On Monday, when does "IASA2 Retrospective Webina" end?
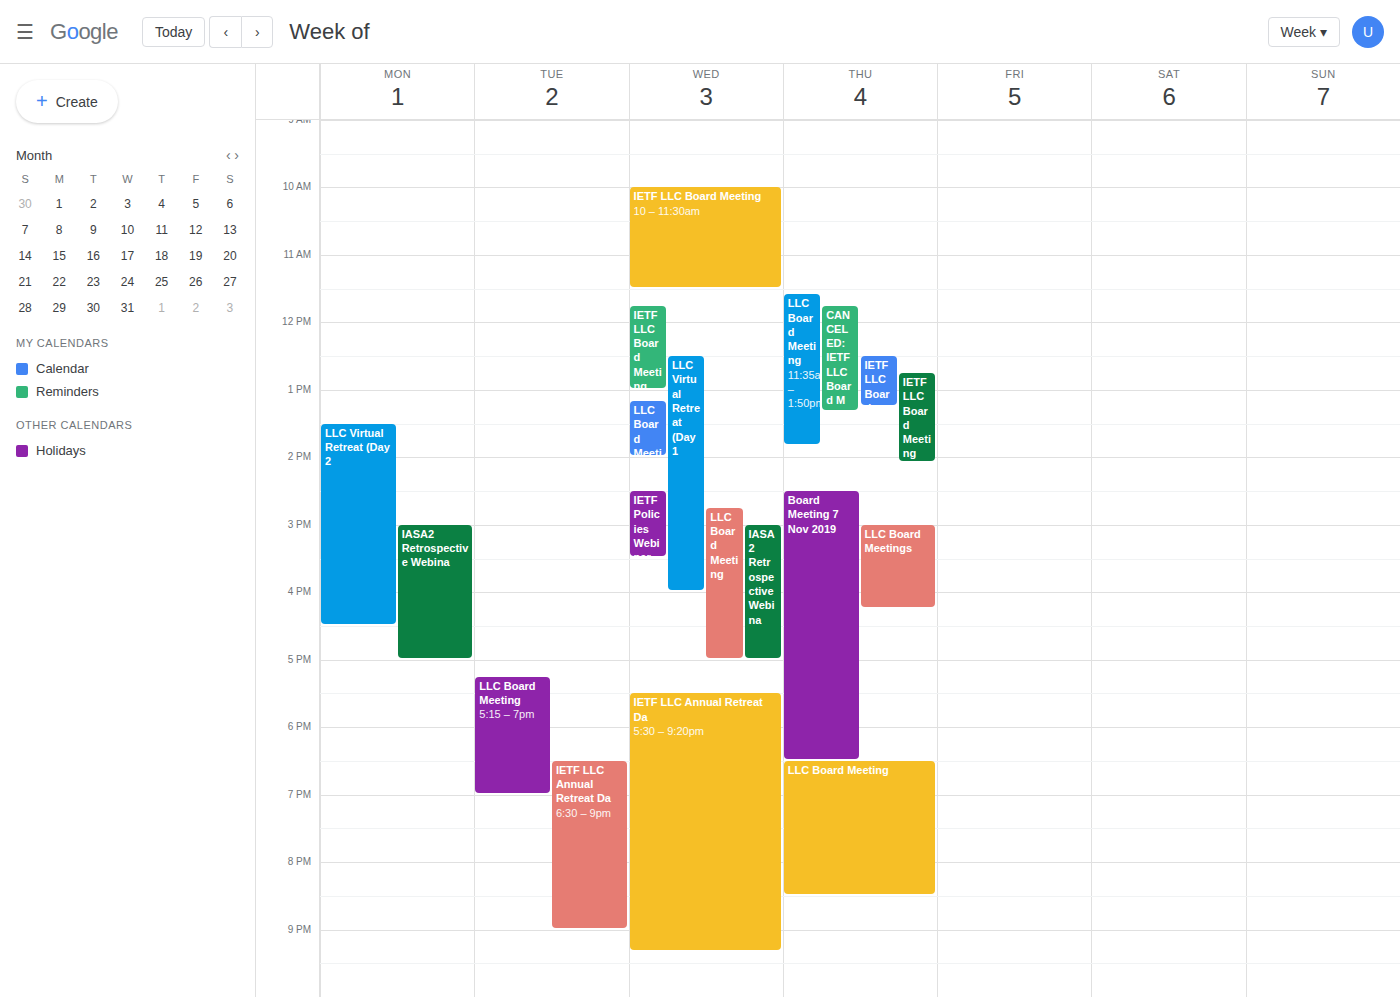
5:00 PM